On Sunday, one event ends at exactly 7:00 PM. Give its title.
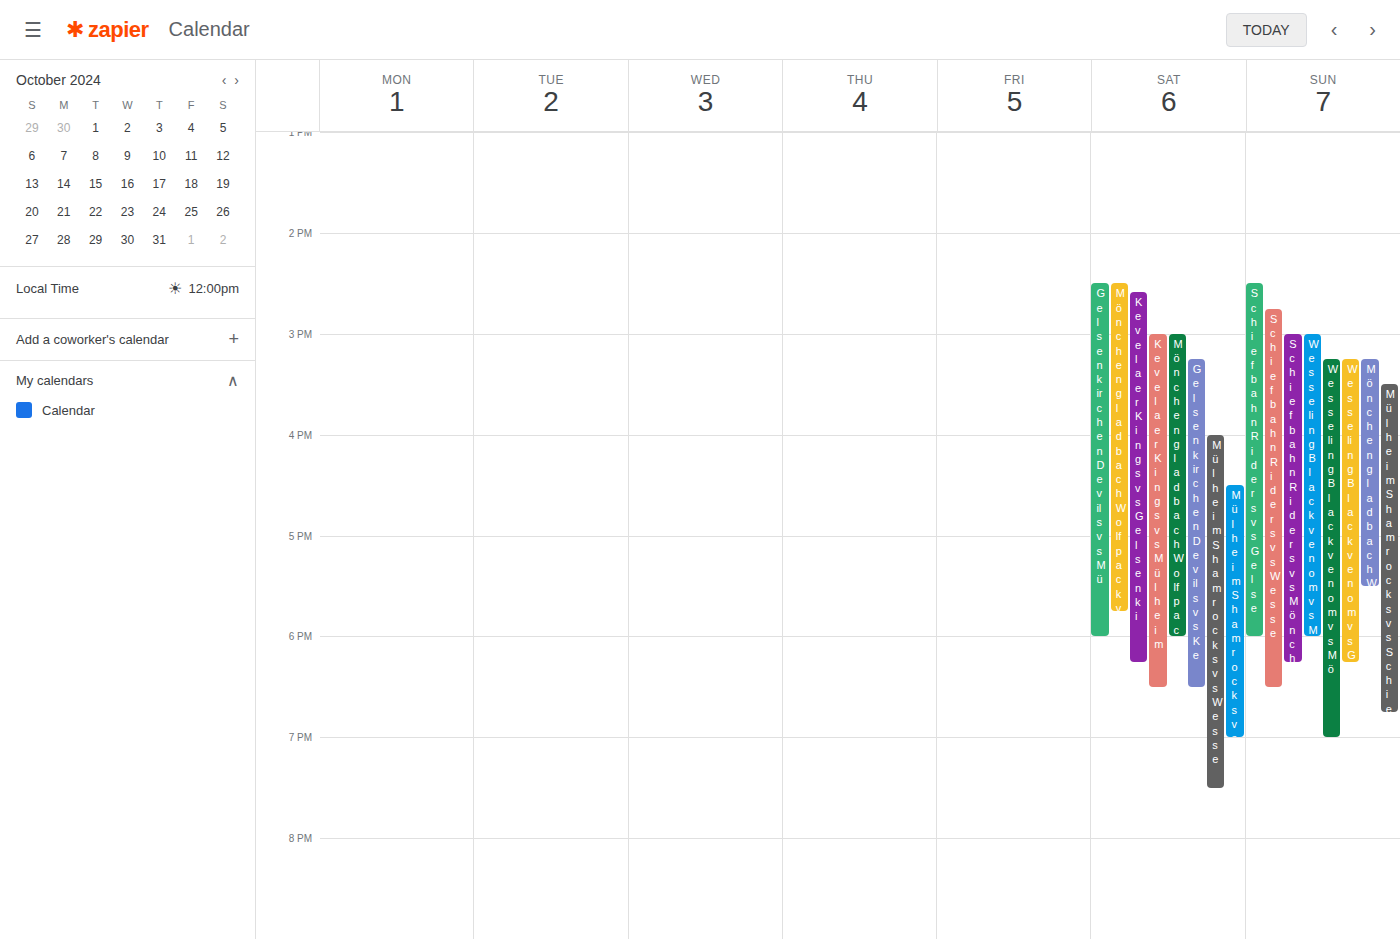
"Wesseling Blackvenom vs Mö"